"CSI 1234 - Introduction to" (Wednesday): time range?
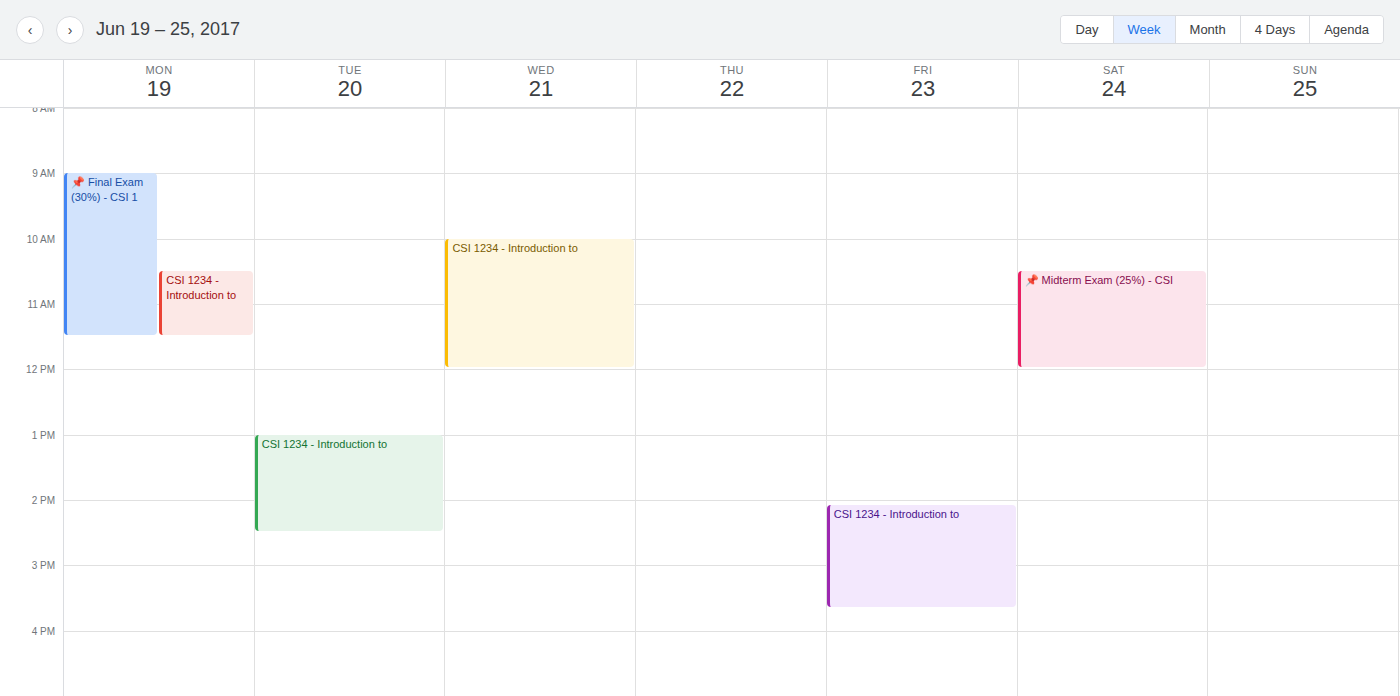
10:00 AM to 12:00 PM